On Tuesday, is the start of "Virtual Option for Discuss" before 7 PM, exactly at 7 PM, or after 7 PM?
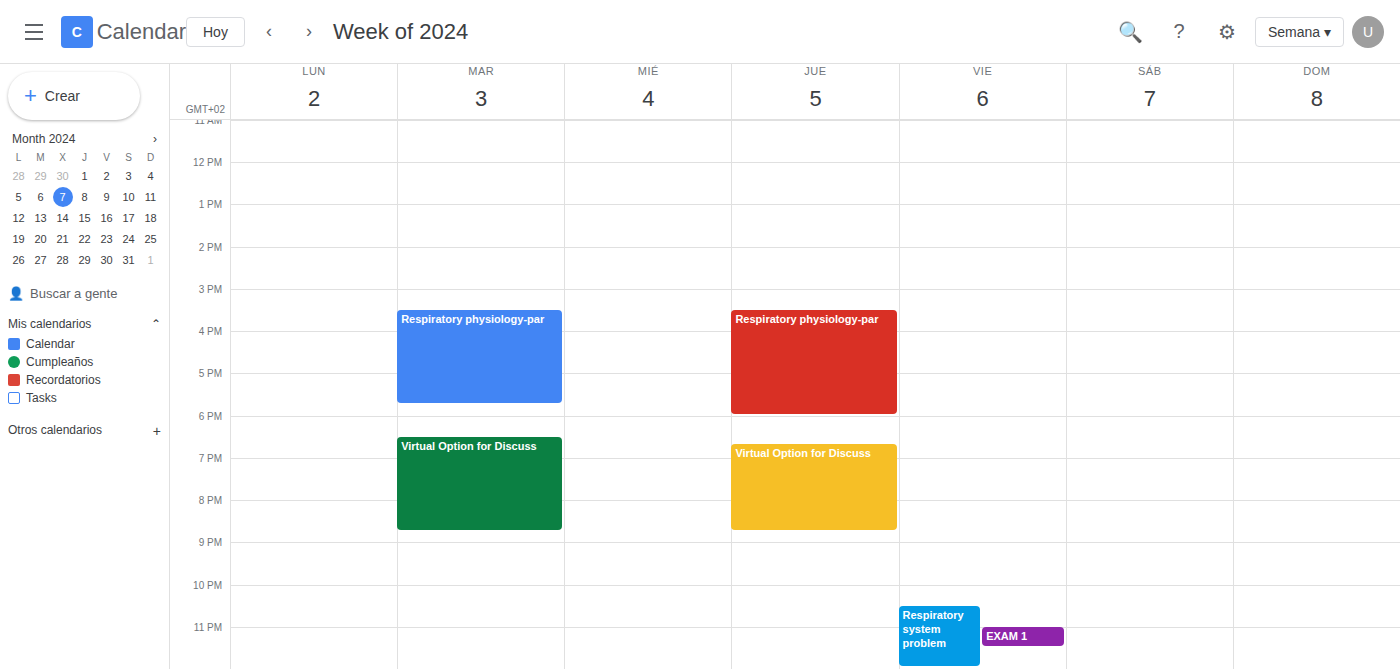
6:30 PM -- before 7 PM, 30 minutes above the 7 PM line.